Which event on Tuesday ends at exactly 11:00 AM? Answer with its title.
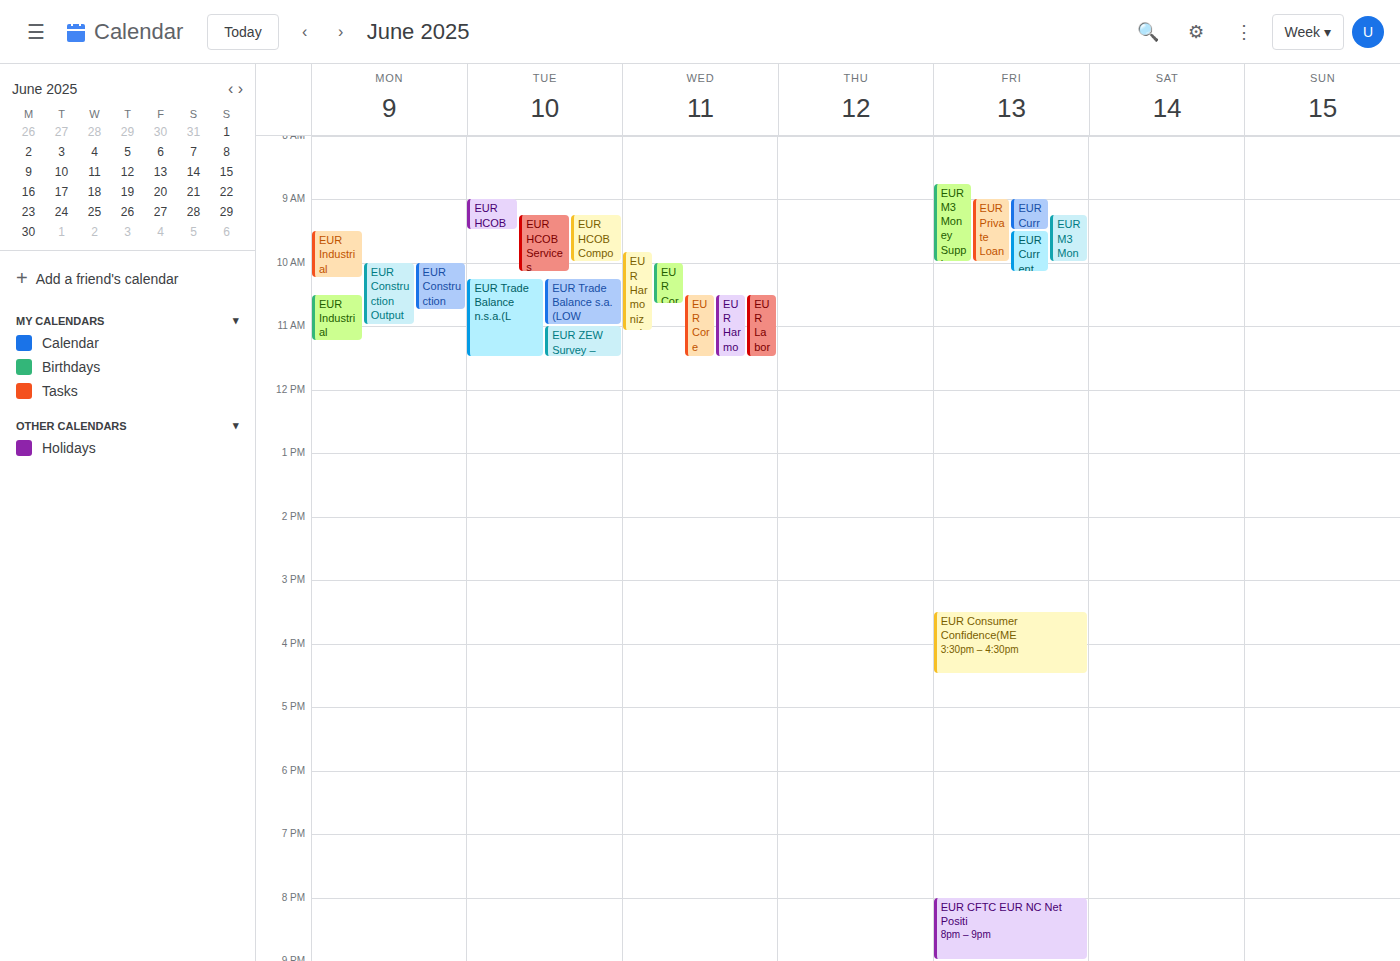
"EUR Trade Balance s.a.(LOW"